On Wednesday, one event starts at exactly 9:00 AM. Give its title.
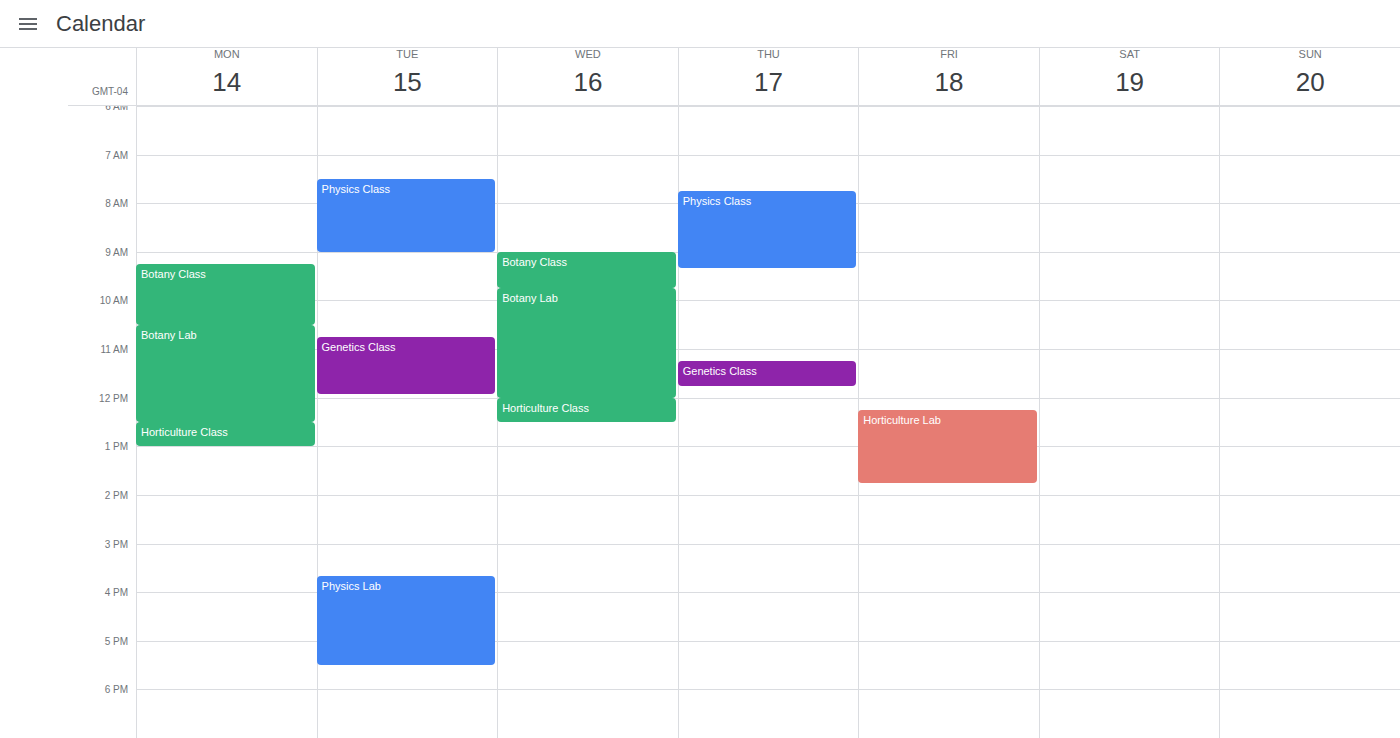
"Botany Class"